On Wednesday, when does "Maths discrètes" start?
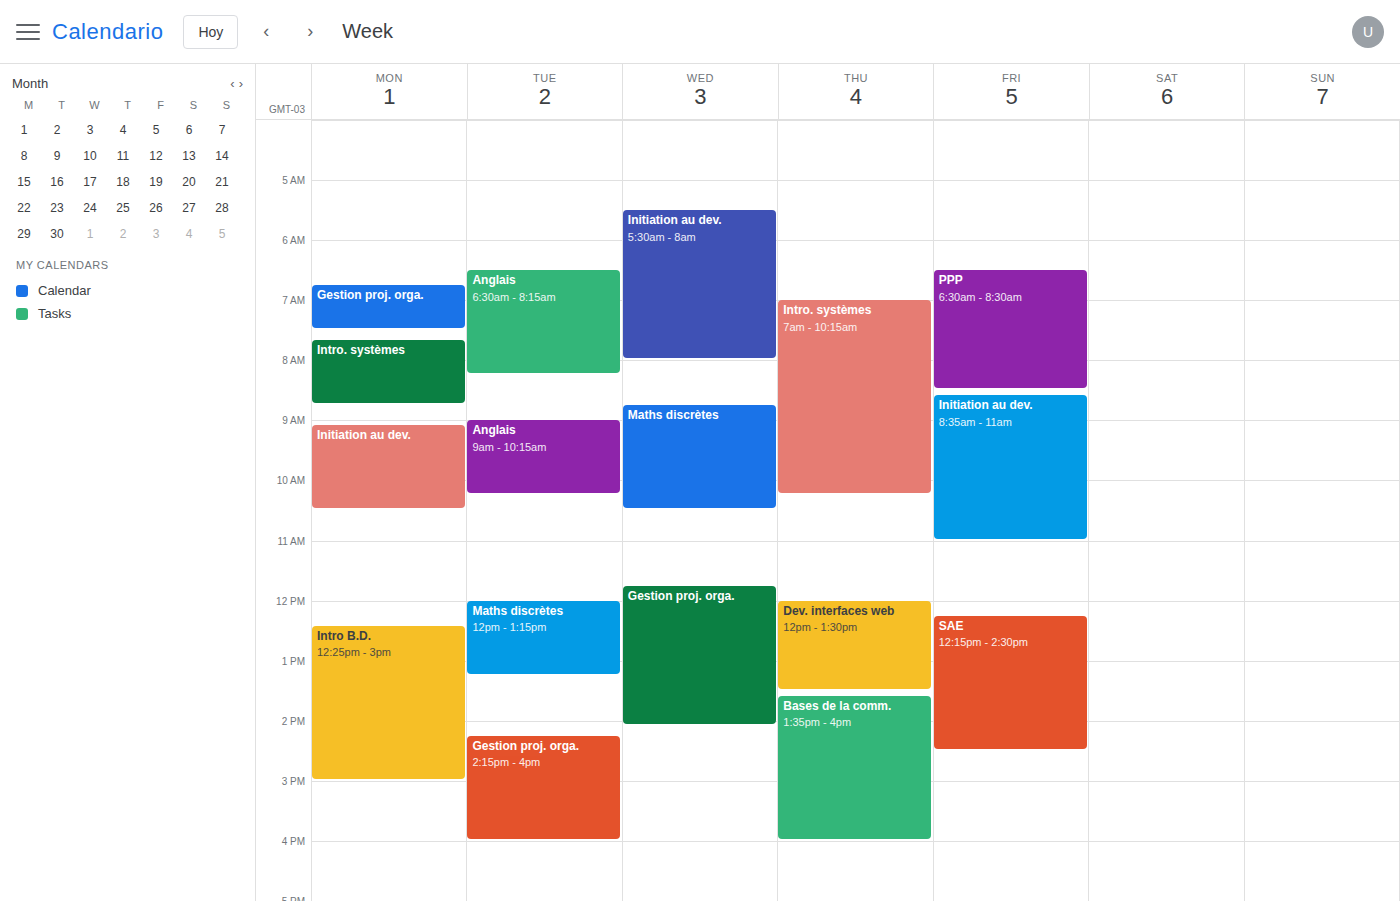
8:45 AM